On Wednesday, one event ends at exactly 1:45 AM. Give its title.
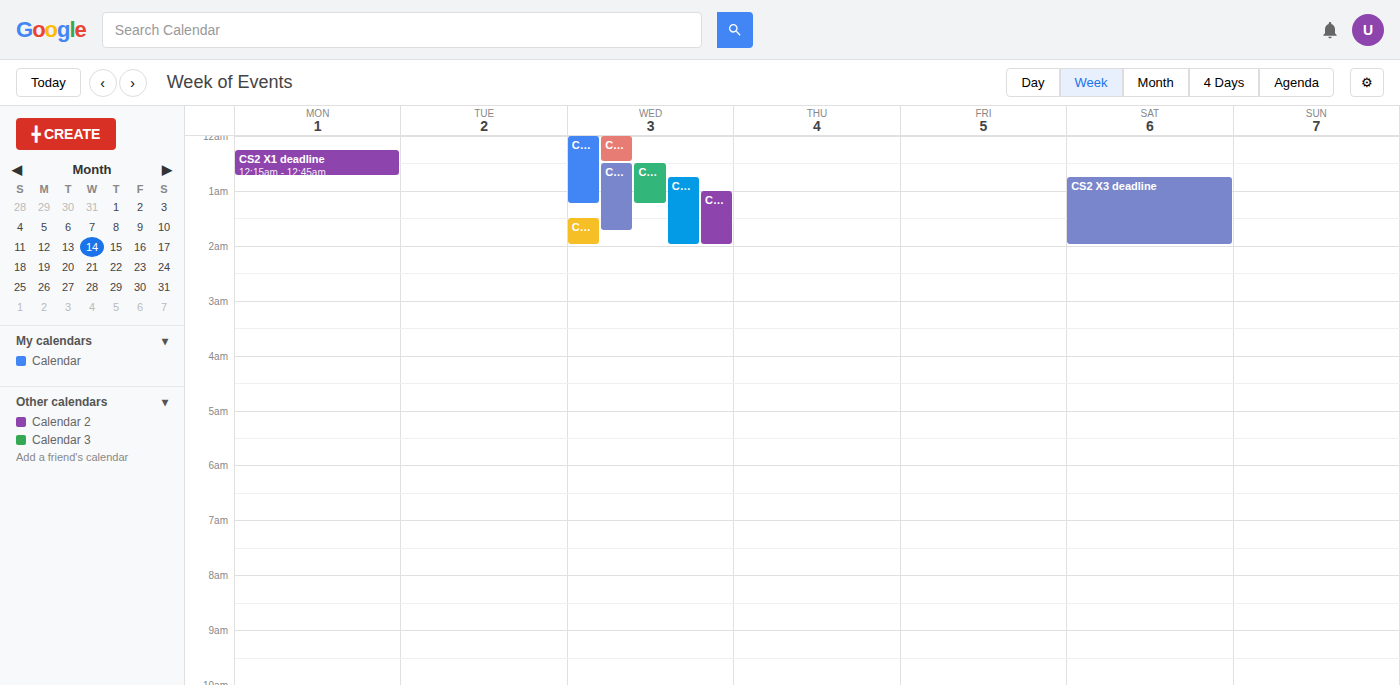
"CS2 M1 deadline"